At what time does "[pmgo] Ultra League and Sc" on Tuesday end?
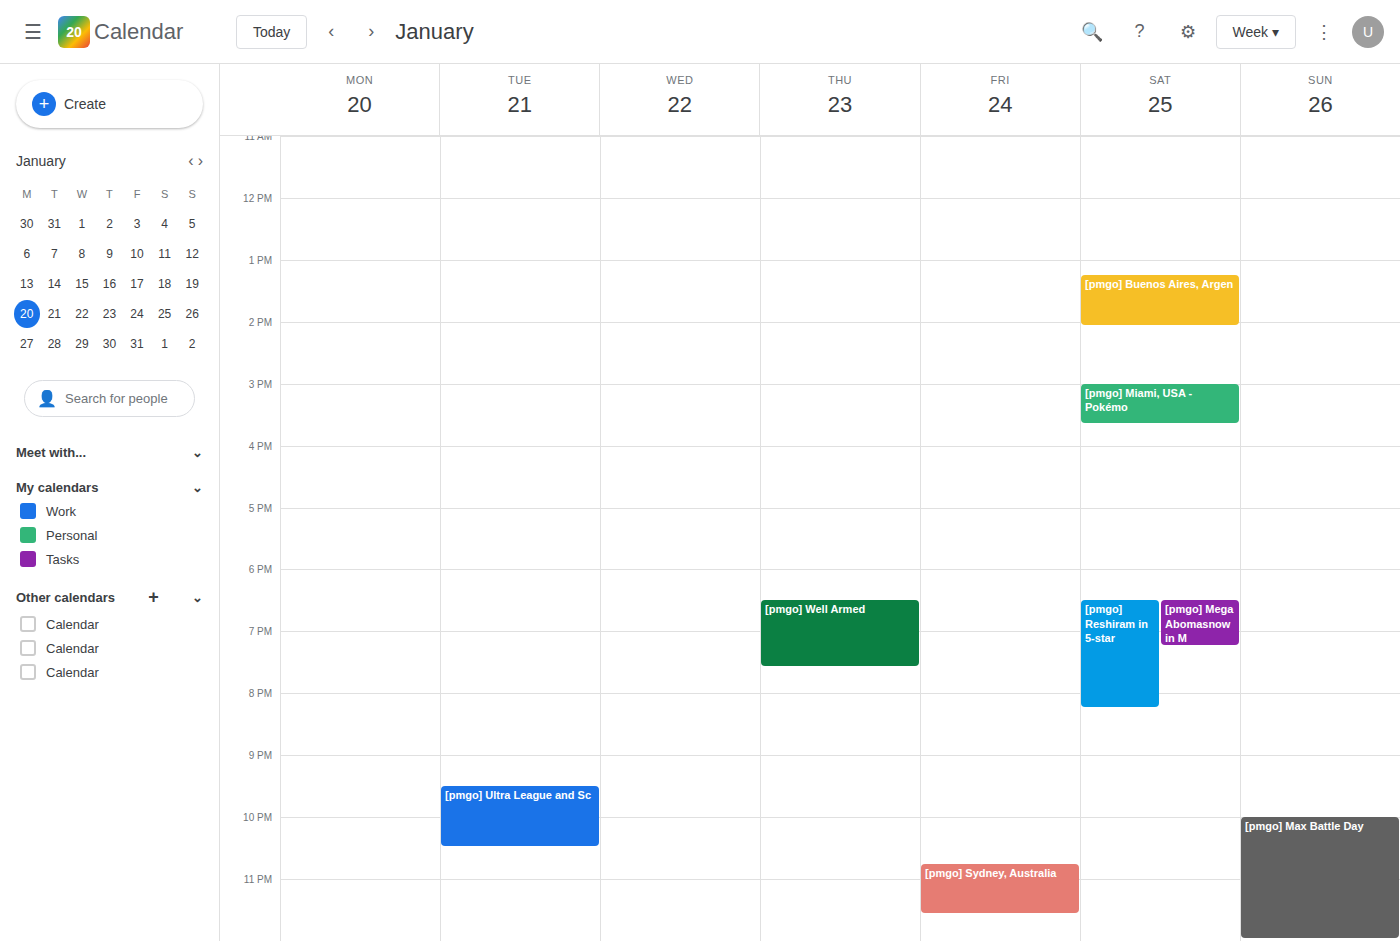
10:30 PM